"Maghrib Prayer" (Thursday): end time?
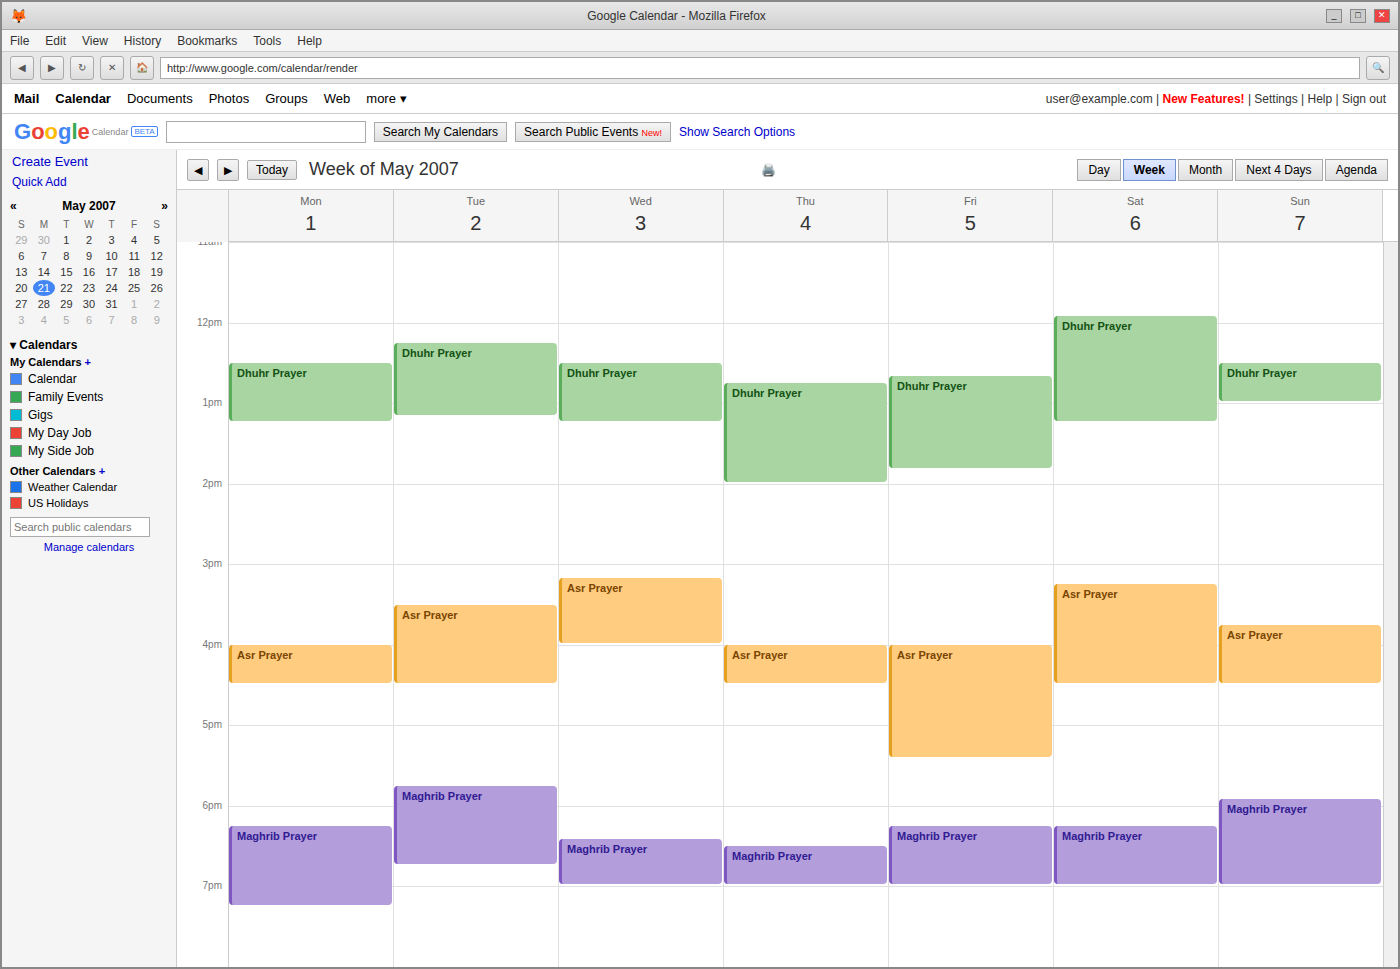
7:00 PM